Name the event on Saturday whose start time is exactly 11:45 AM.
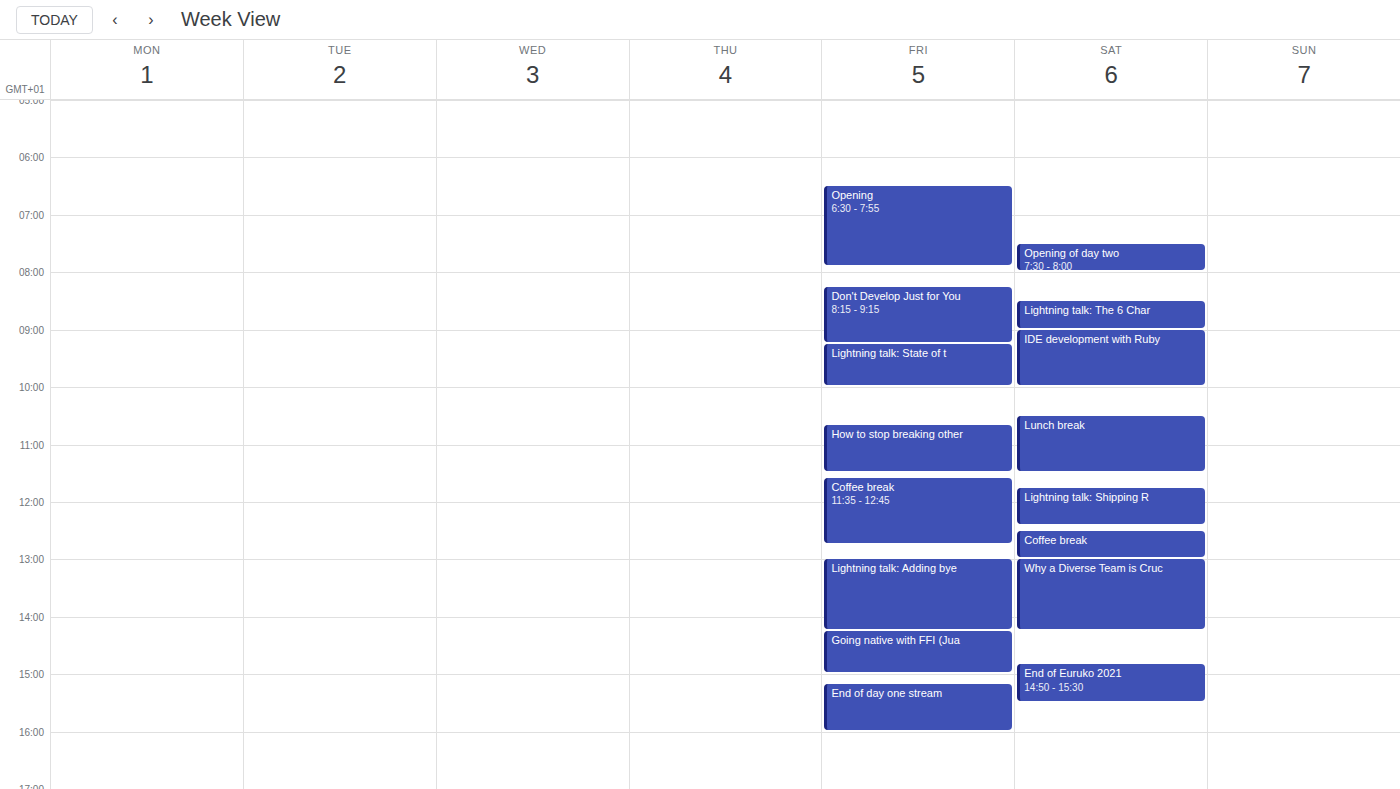
"Lightning talk: Shipping R"